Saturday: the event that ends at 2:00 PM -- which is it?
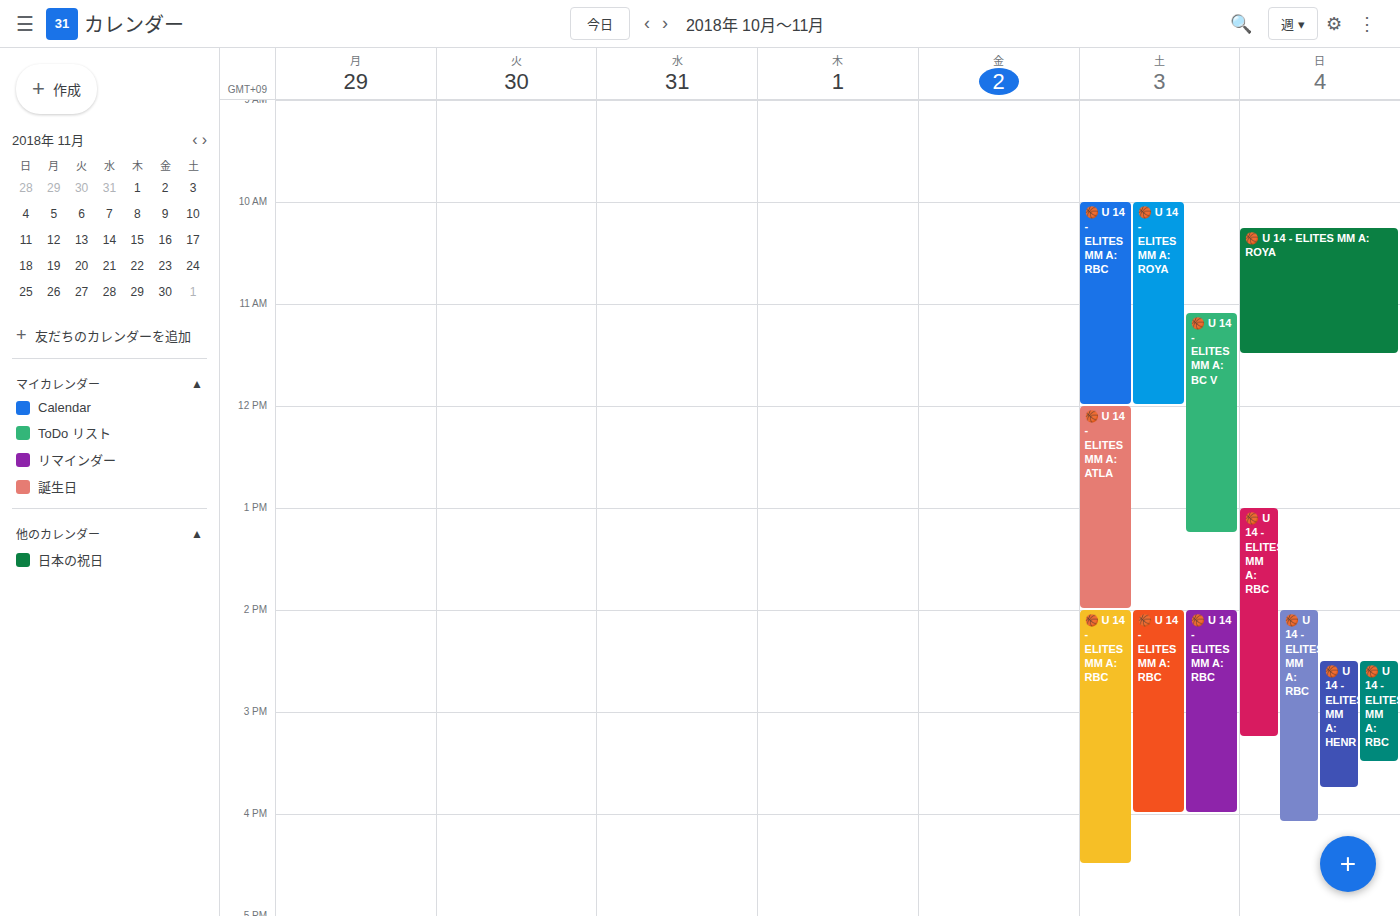
"🏀 U 14 - ELITES MM A: ATLA"